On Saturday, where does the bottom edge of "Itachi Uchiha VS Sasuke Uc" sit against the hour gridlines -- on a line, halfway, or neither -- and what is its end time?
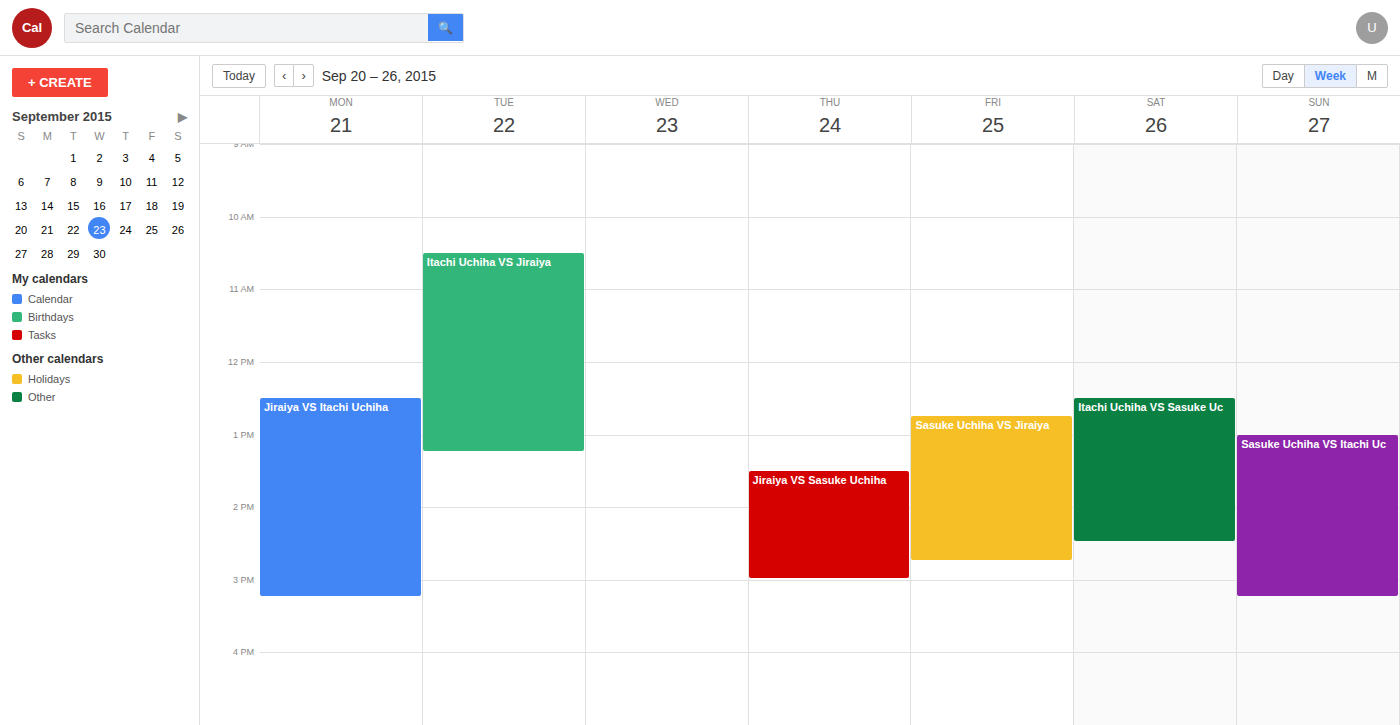
2:30 PM -- halfway between the 2 PM and 3 PM lines.